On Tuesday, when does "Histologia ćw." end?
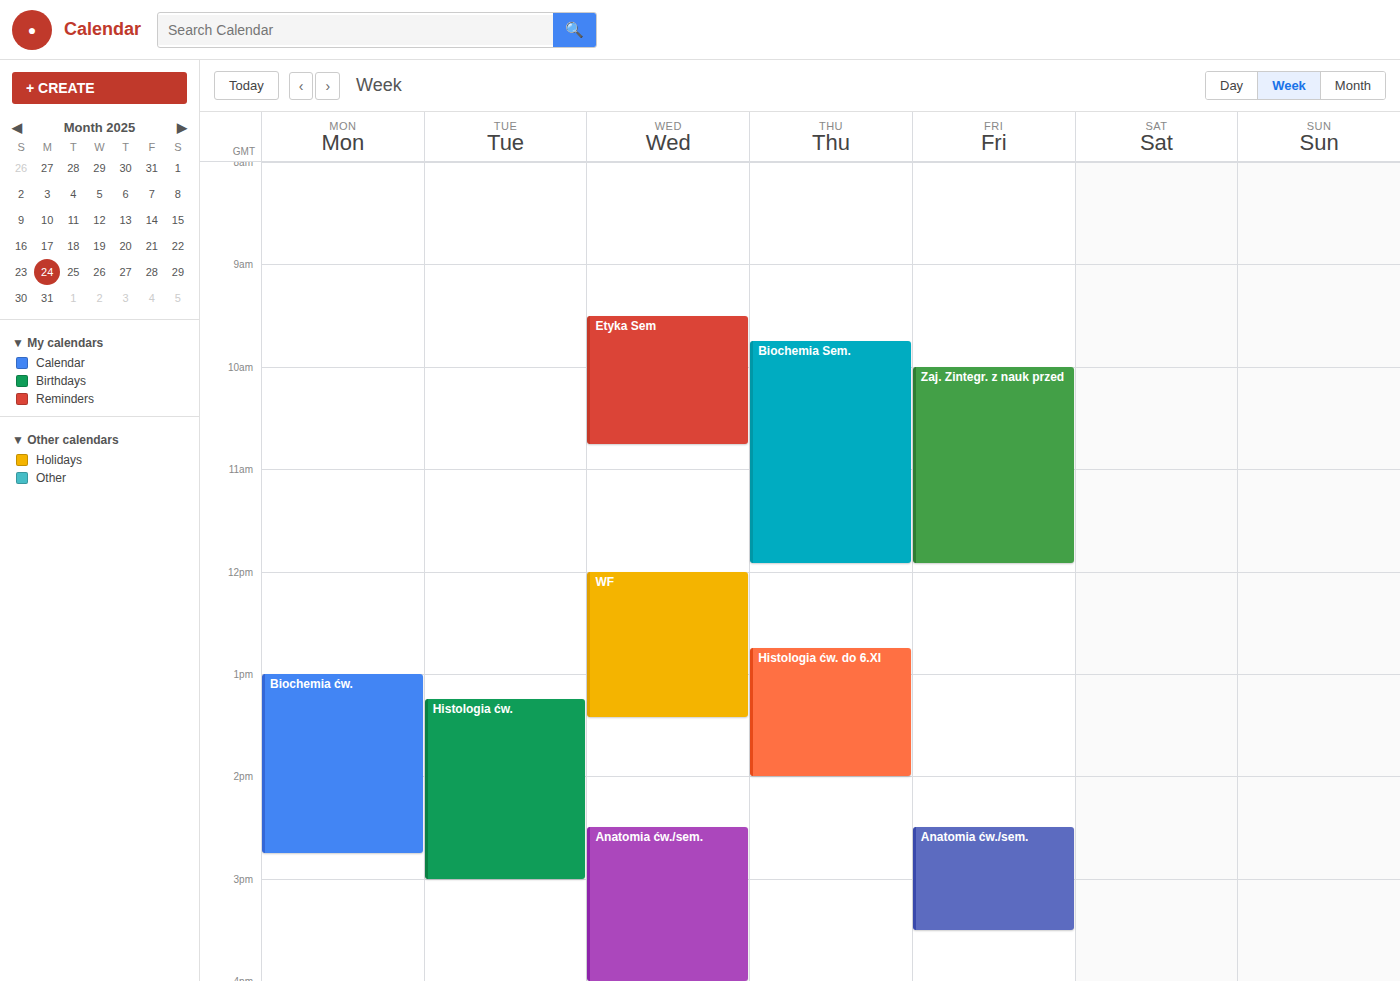
15:00